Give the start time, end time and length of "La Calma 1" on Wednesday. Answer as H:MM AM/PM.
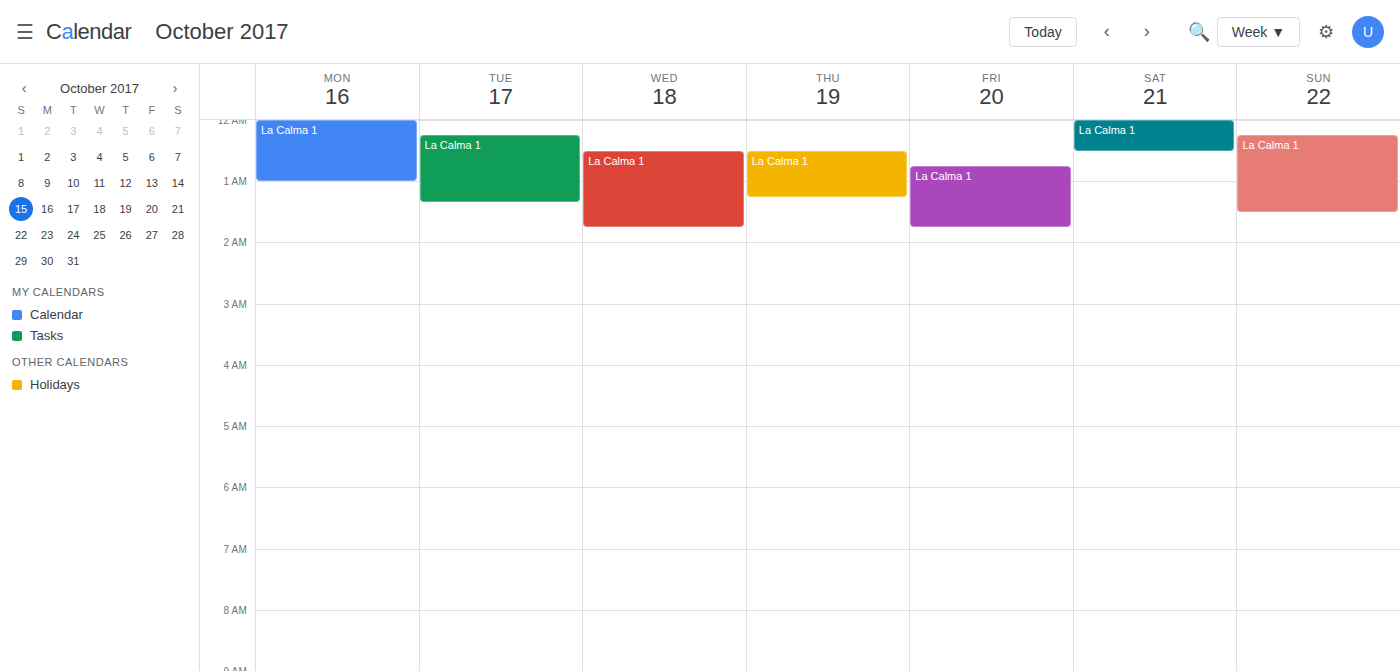
12:30 AM to 1:45 AM, 1 hour 15 minutes